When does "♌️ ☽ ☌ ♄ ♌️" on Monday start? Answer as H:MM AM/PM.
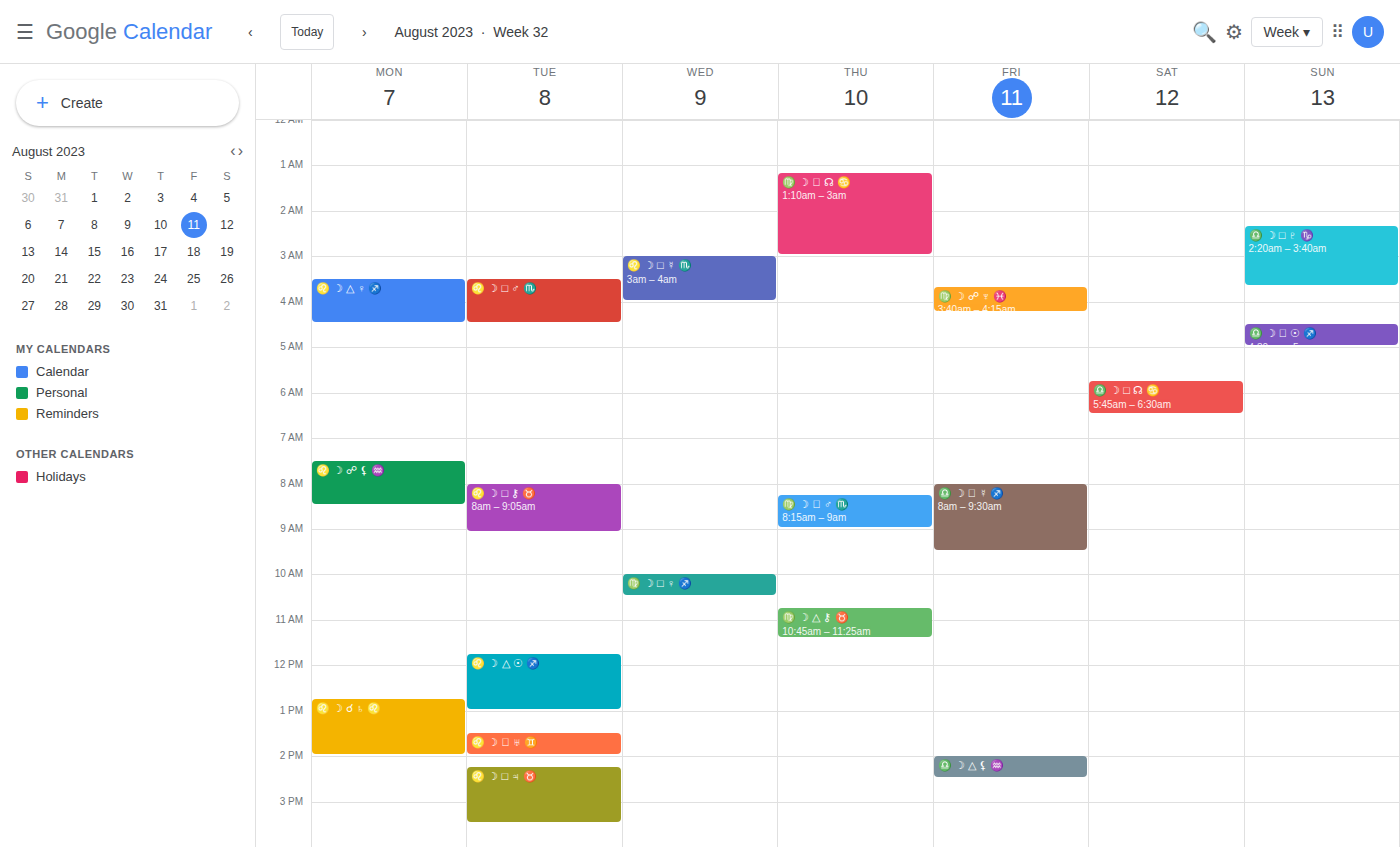
12:45 PM